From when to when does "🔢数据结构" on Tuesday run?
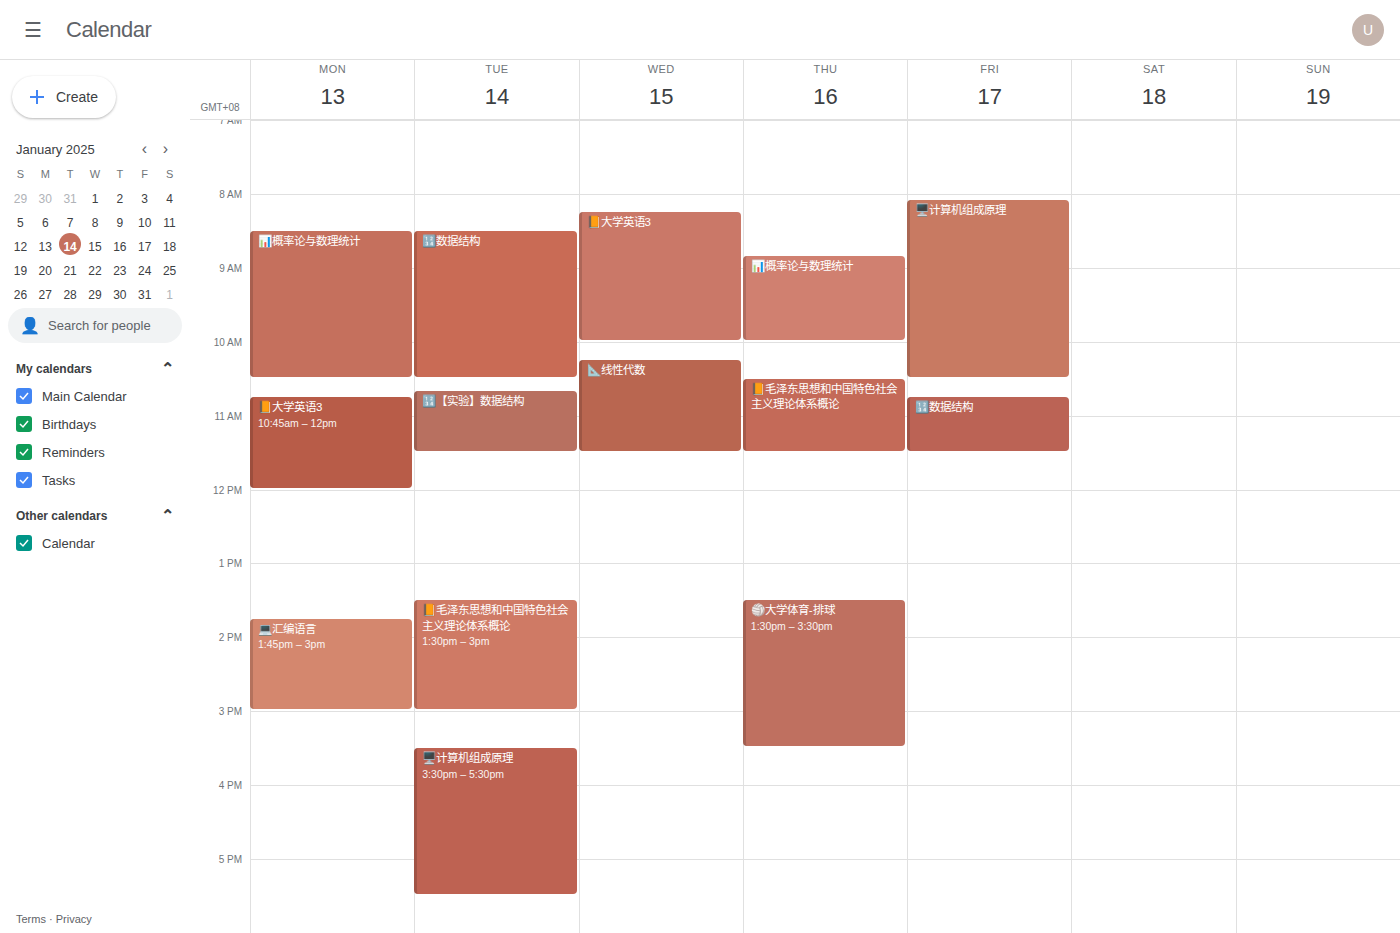
08:30 to 10:30